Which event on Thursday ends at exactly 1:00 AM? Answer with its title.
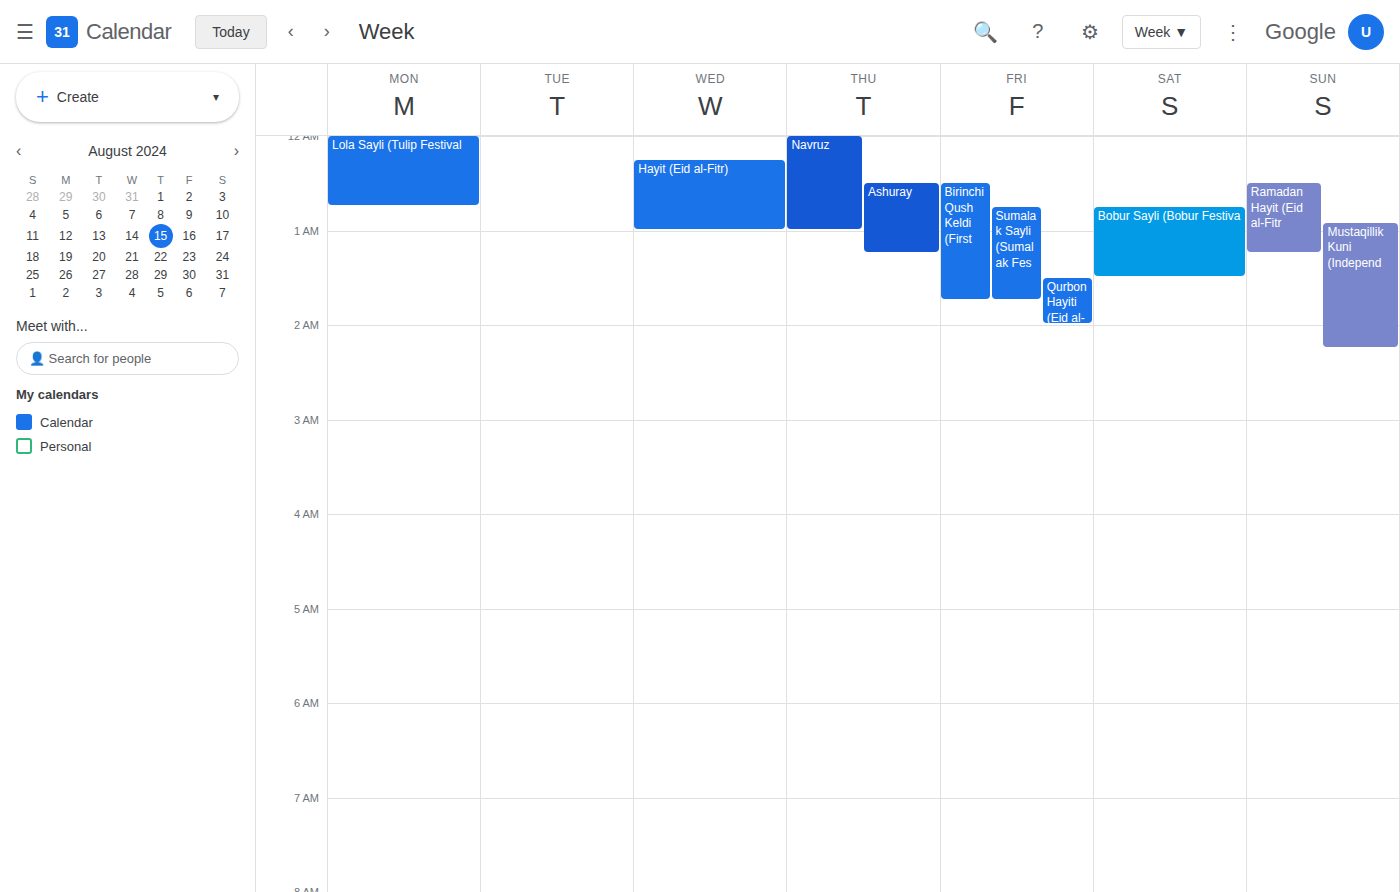
"Navruz"